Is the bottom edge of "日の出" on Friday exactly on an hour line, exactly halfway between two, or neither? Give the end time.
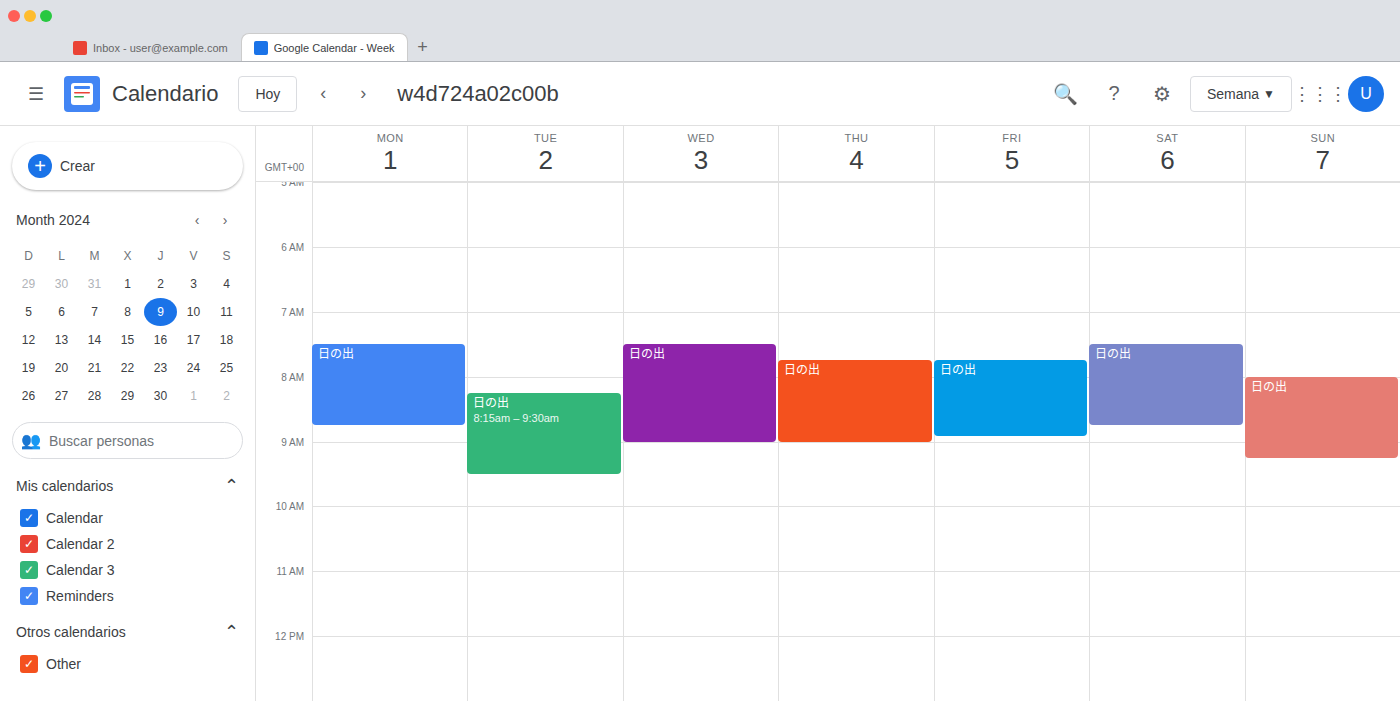
8:55 AM -- neither: 55 minutes below the 8 AM line and 5 minutes above the 9 AM line.